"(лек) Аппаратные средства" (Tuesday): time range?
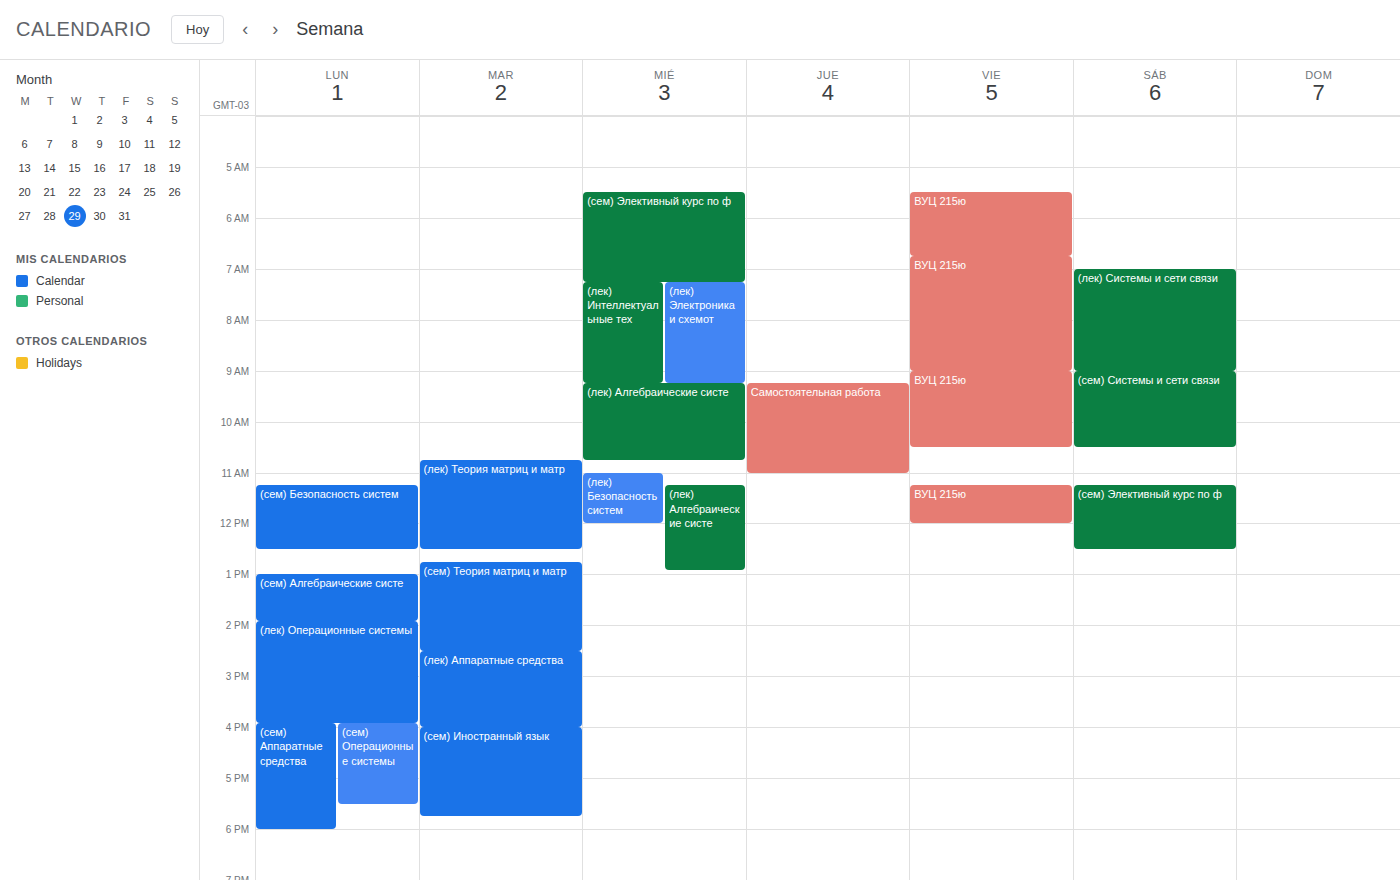
2:30 PM to 4:00 PM